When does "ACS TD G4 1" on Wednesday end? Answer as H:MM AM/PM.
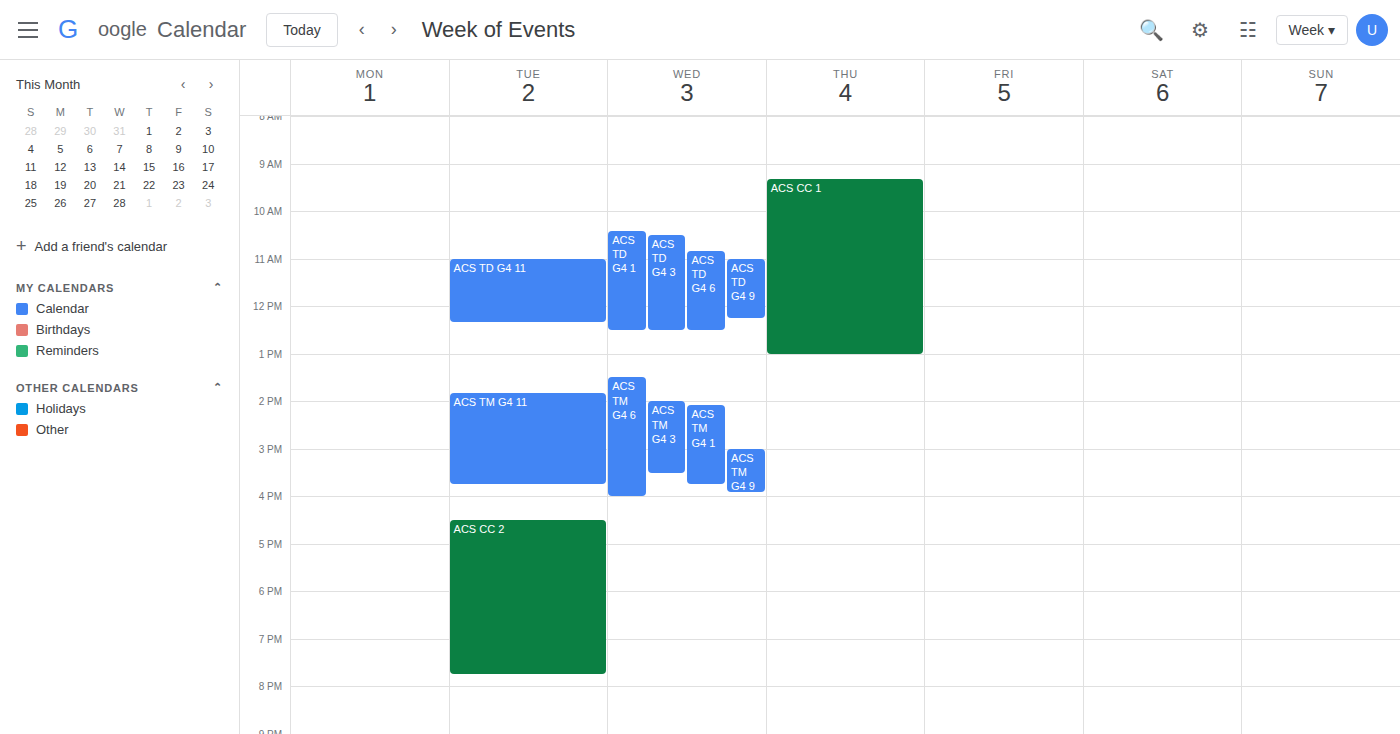
12:30 PM